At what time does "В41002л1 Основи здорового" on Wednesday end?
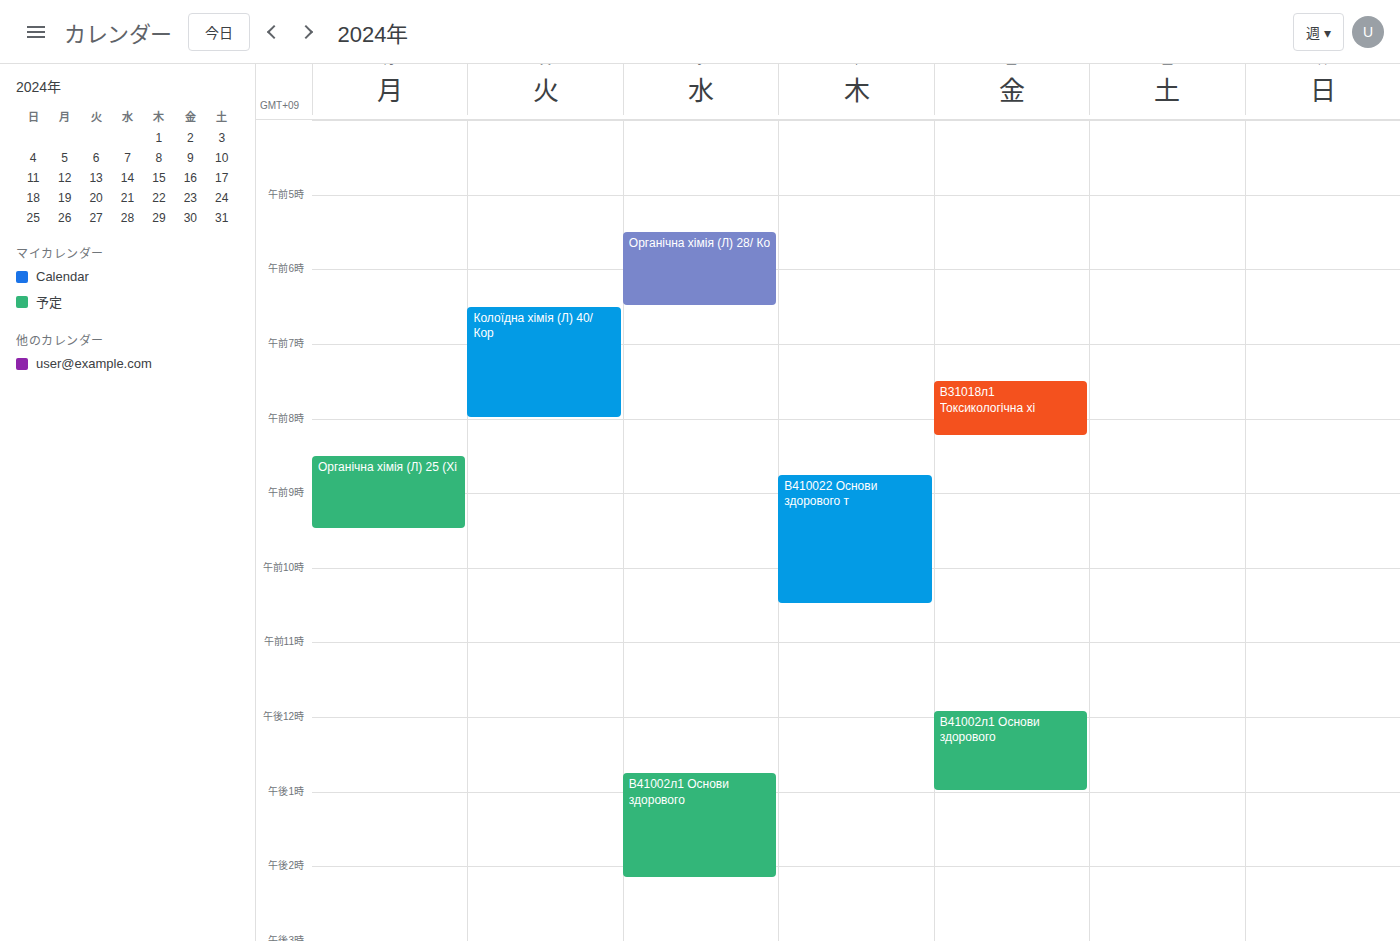
14:10